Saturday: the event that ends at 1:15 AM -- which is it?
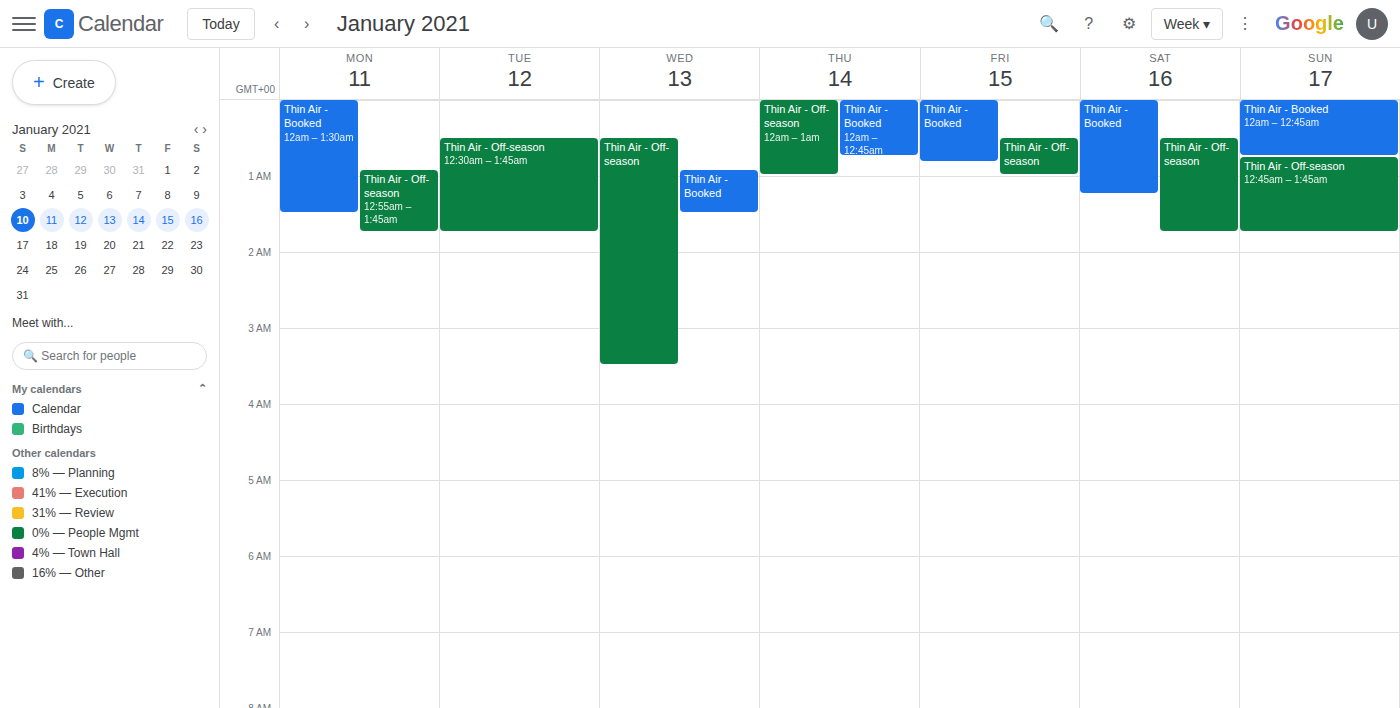
"Thin Air - Booked"